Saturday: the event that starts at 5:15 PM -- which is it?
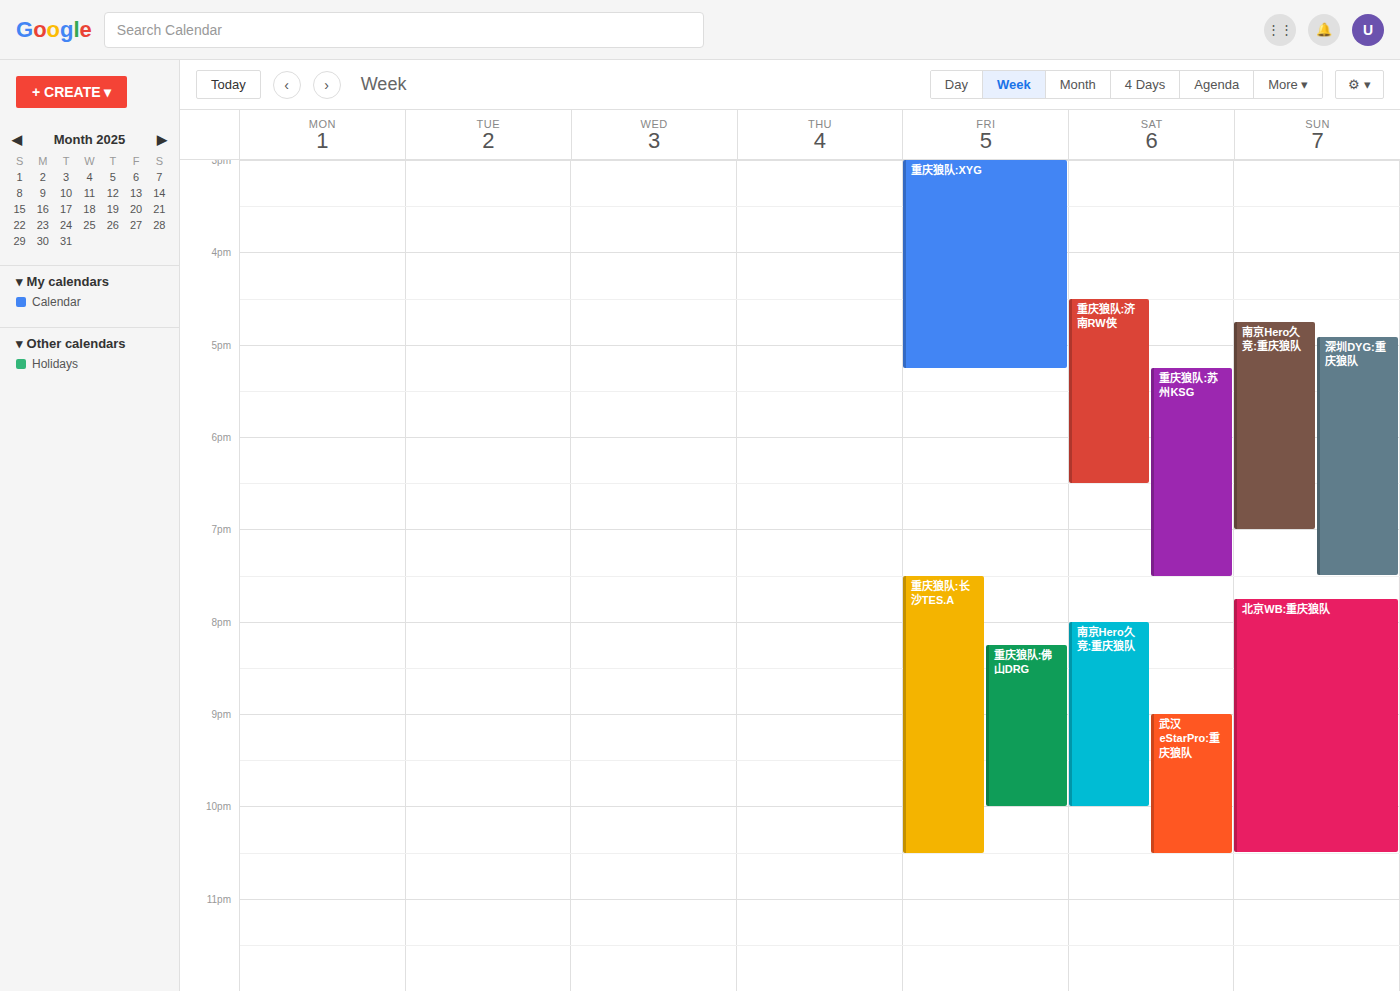
"重庆狼队:苏州KSG"